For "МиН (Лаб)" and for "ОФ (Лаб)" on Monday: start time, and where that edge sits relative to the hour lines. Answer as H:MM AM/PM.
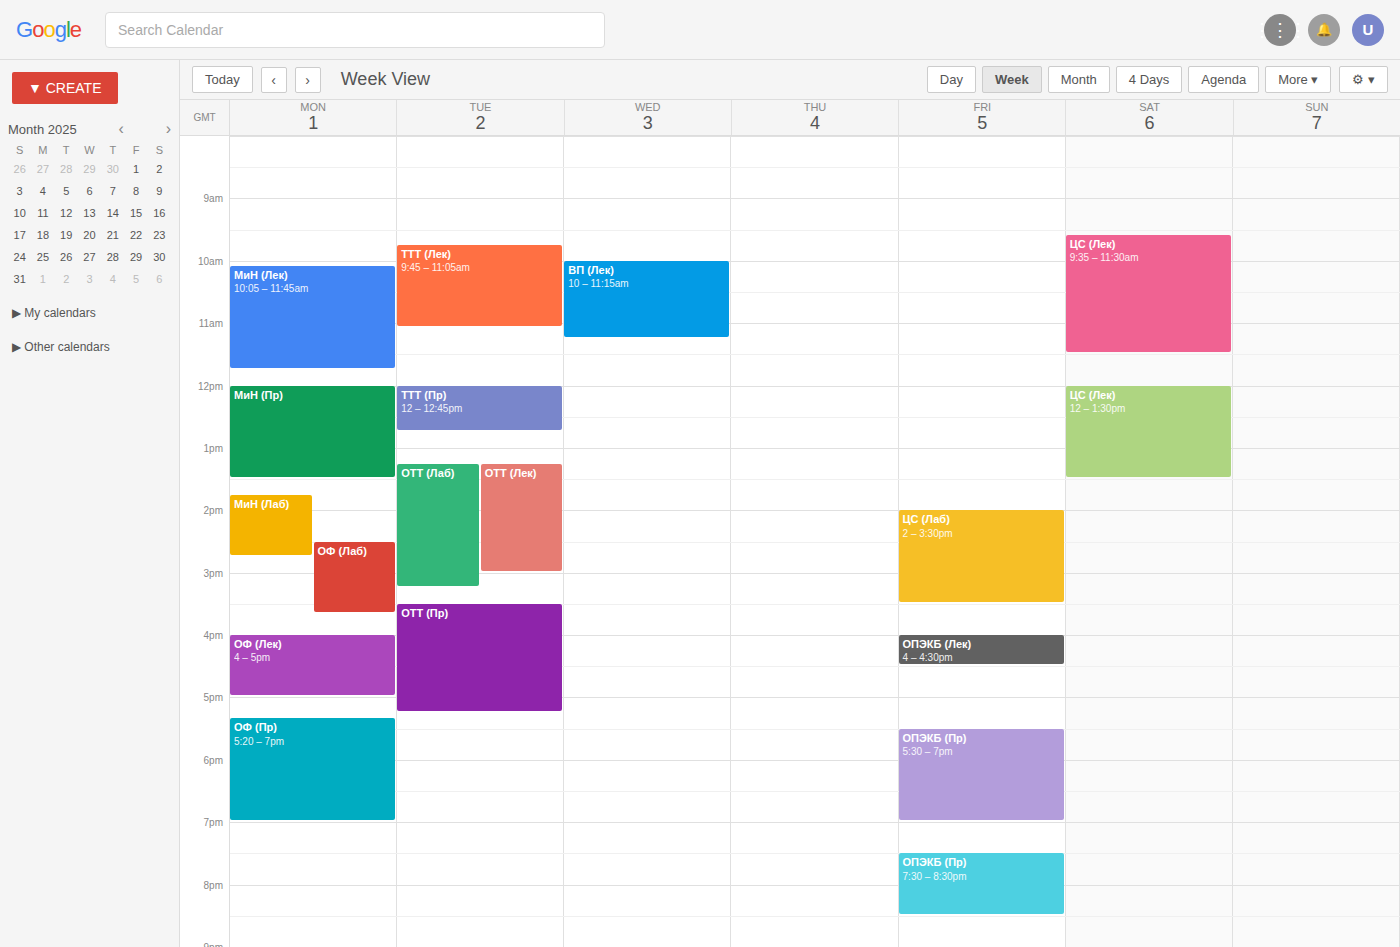
"МиН (Лаб)": 1:45 PM, neither: three quarters of the way from the 1 PM line to the 2 PM line. "ОФ (Лаб)": 2:30 PM, halfway between the 2 PM and 3 PM lines.